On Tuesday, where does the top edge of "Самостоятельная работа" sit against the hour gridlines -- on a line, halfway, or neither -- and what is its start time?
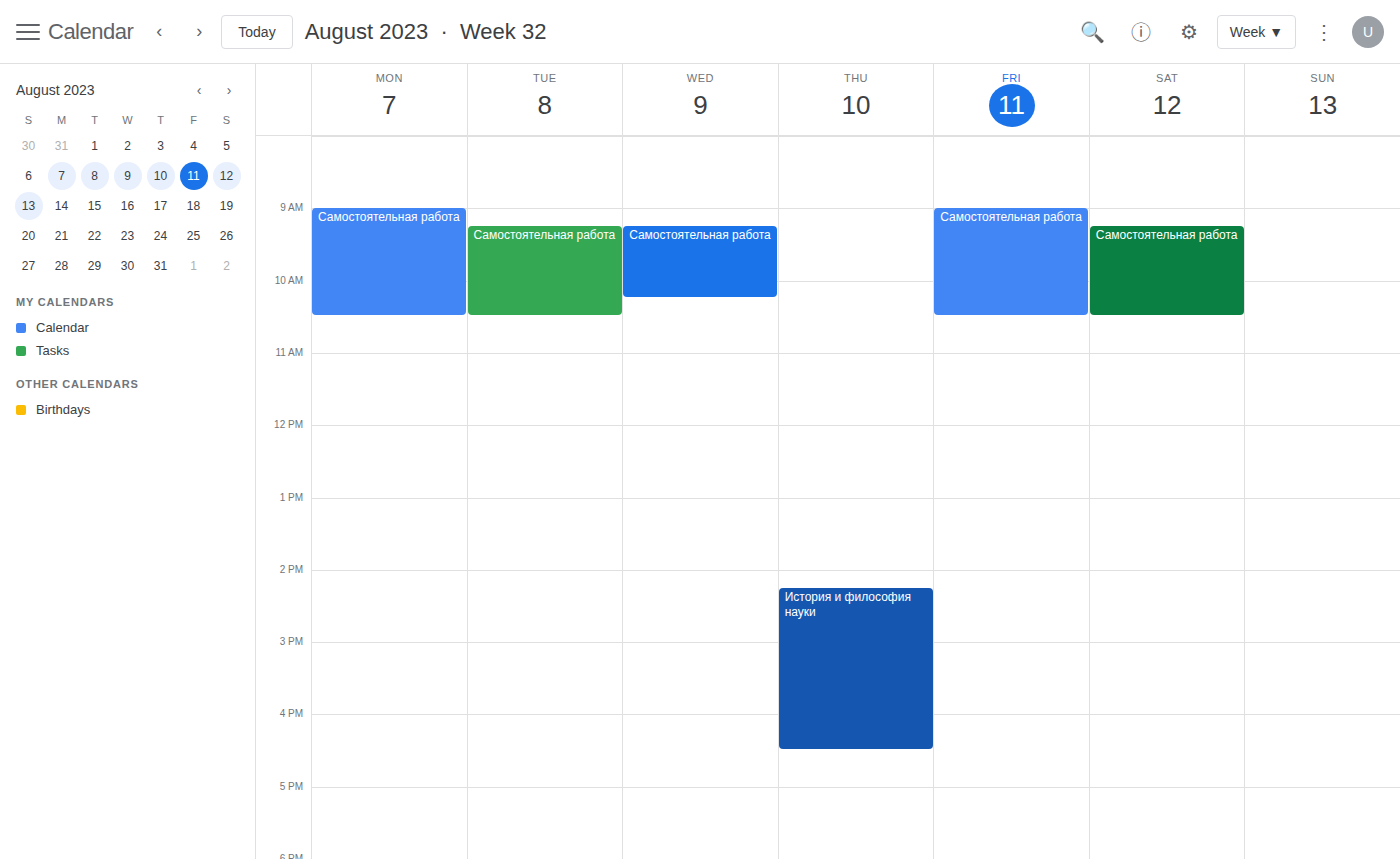
9:15 AM -- neither: a quarter of the way from the 9 AM line to the 10 AM line.